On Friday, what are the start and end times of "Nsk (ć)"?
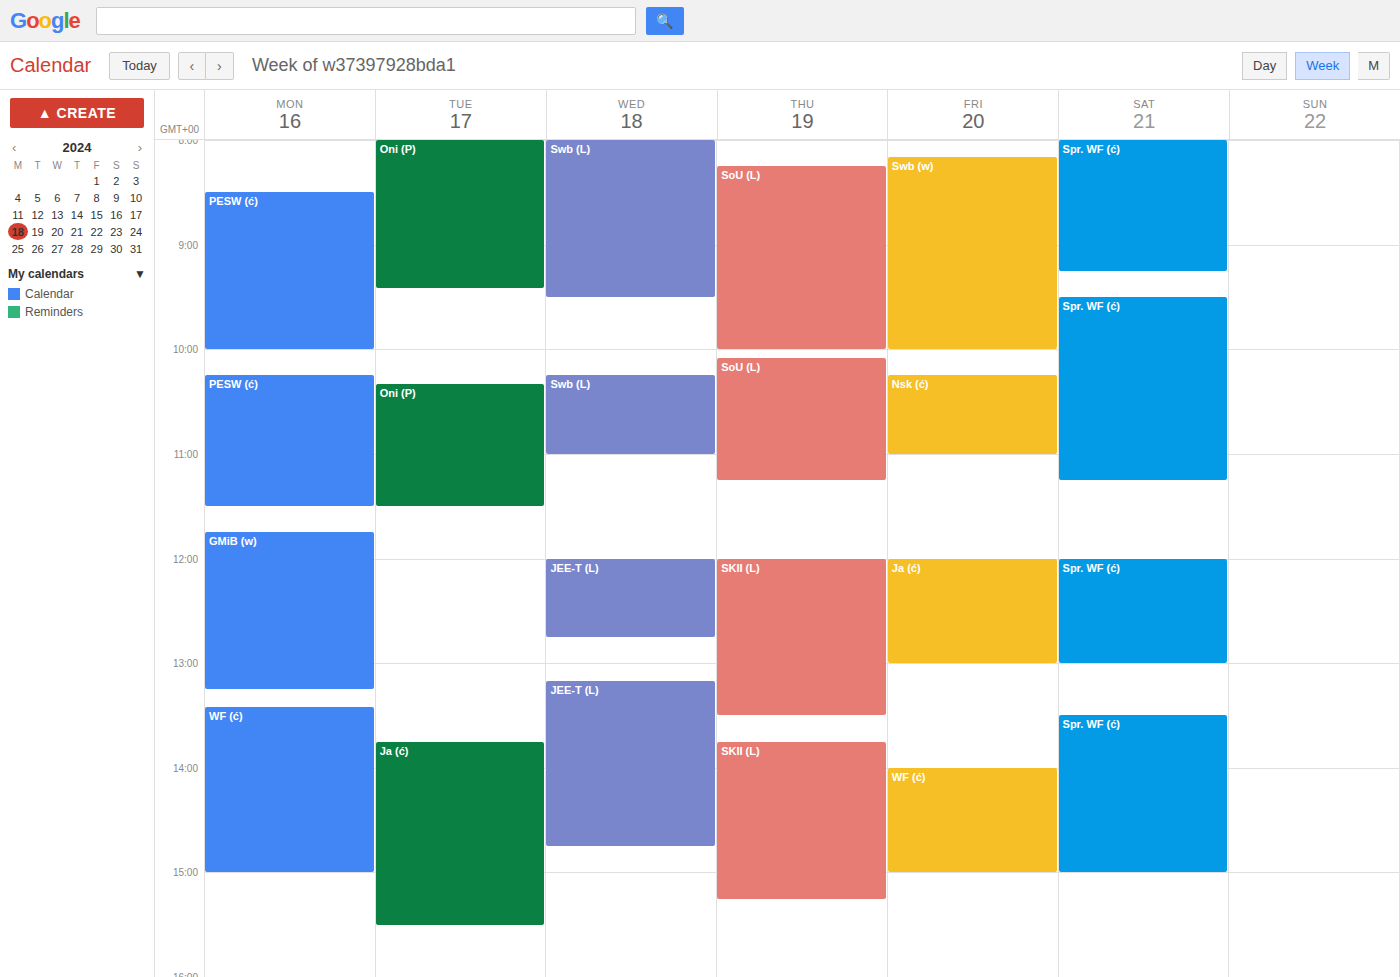
10:15 AM to 11:00 AM